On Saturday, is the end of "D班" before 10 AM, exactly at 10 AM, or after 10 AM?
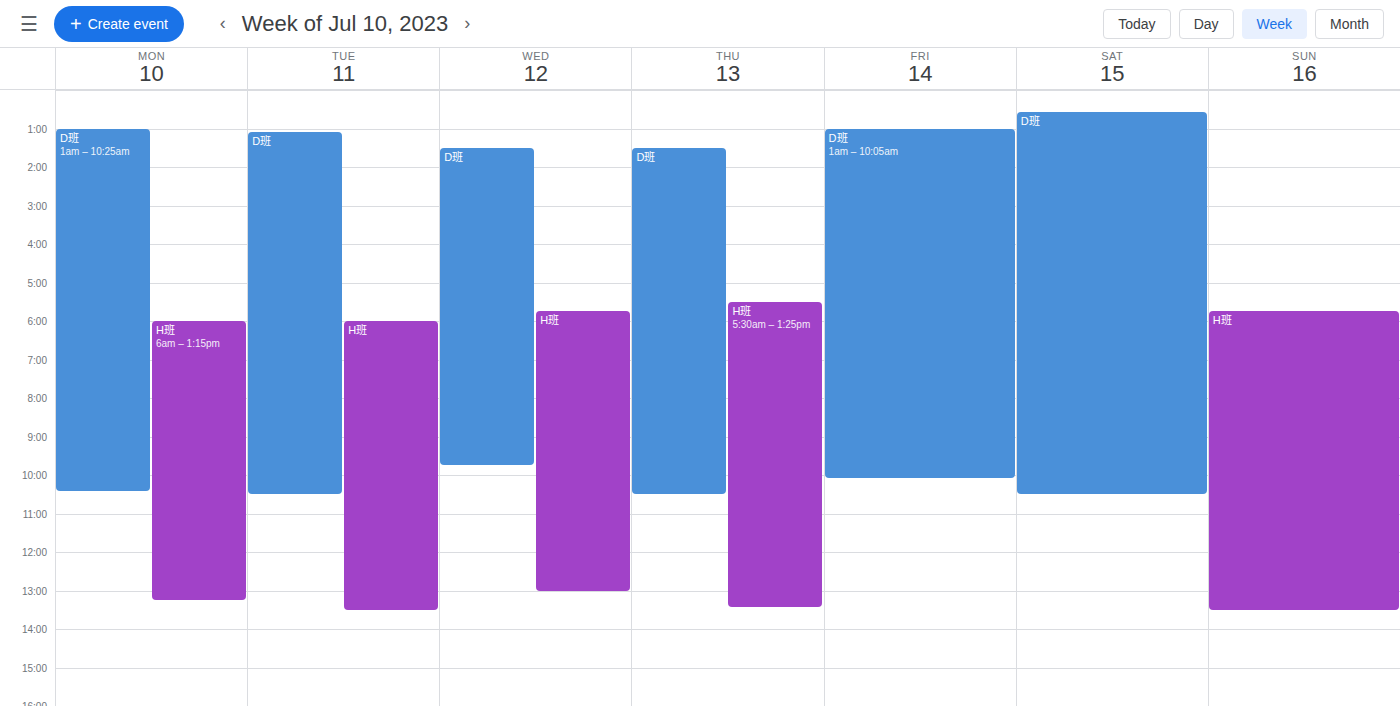
10:30 AM -- after 10 AM, 30 minutes below the 10 AM line.